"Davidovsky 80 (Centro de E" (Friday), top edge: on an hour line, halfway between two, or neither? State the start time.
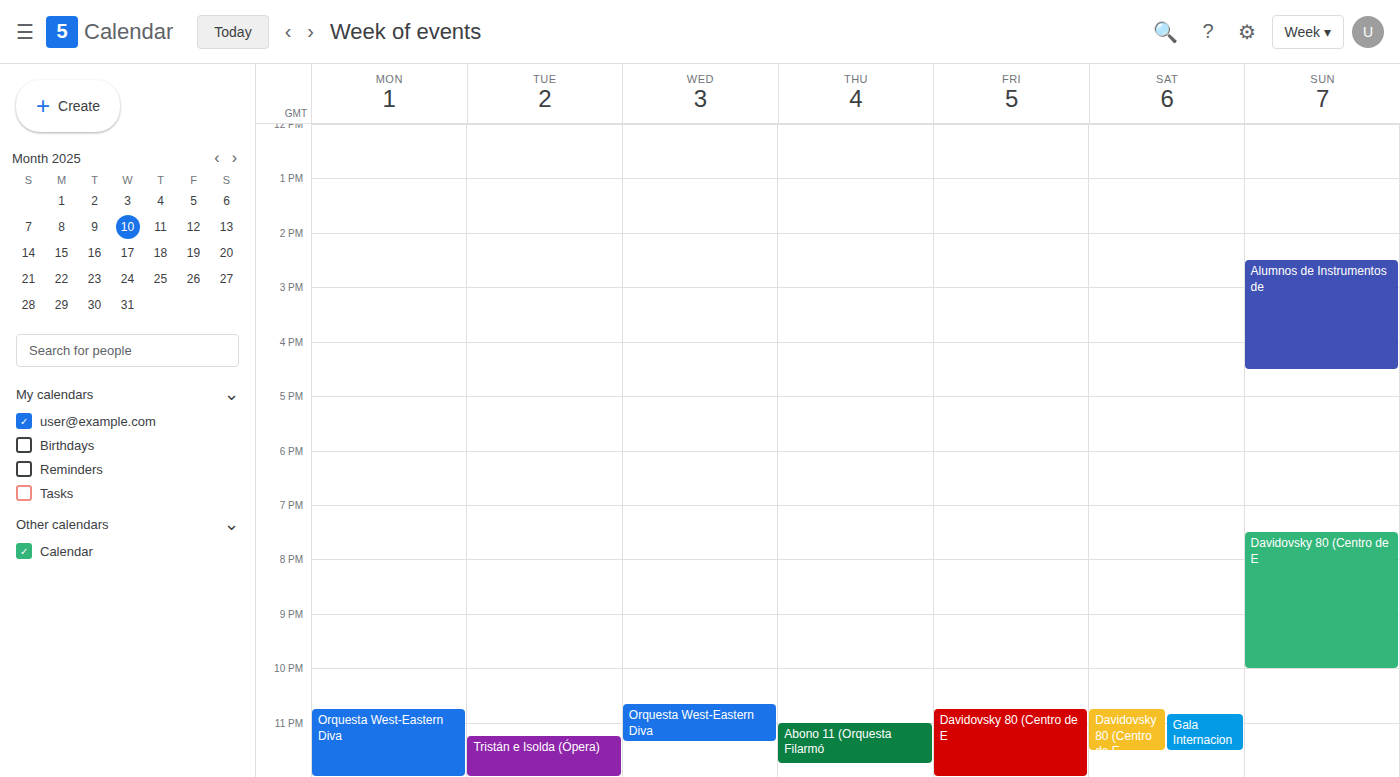
10:45 PM -- neither: three quarters of the way from the 10 PM line to the 11 PM line.